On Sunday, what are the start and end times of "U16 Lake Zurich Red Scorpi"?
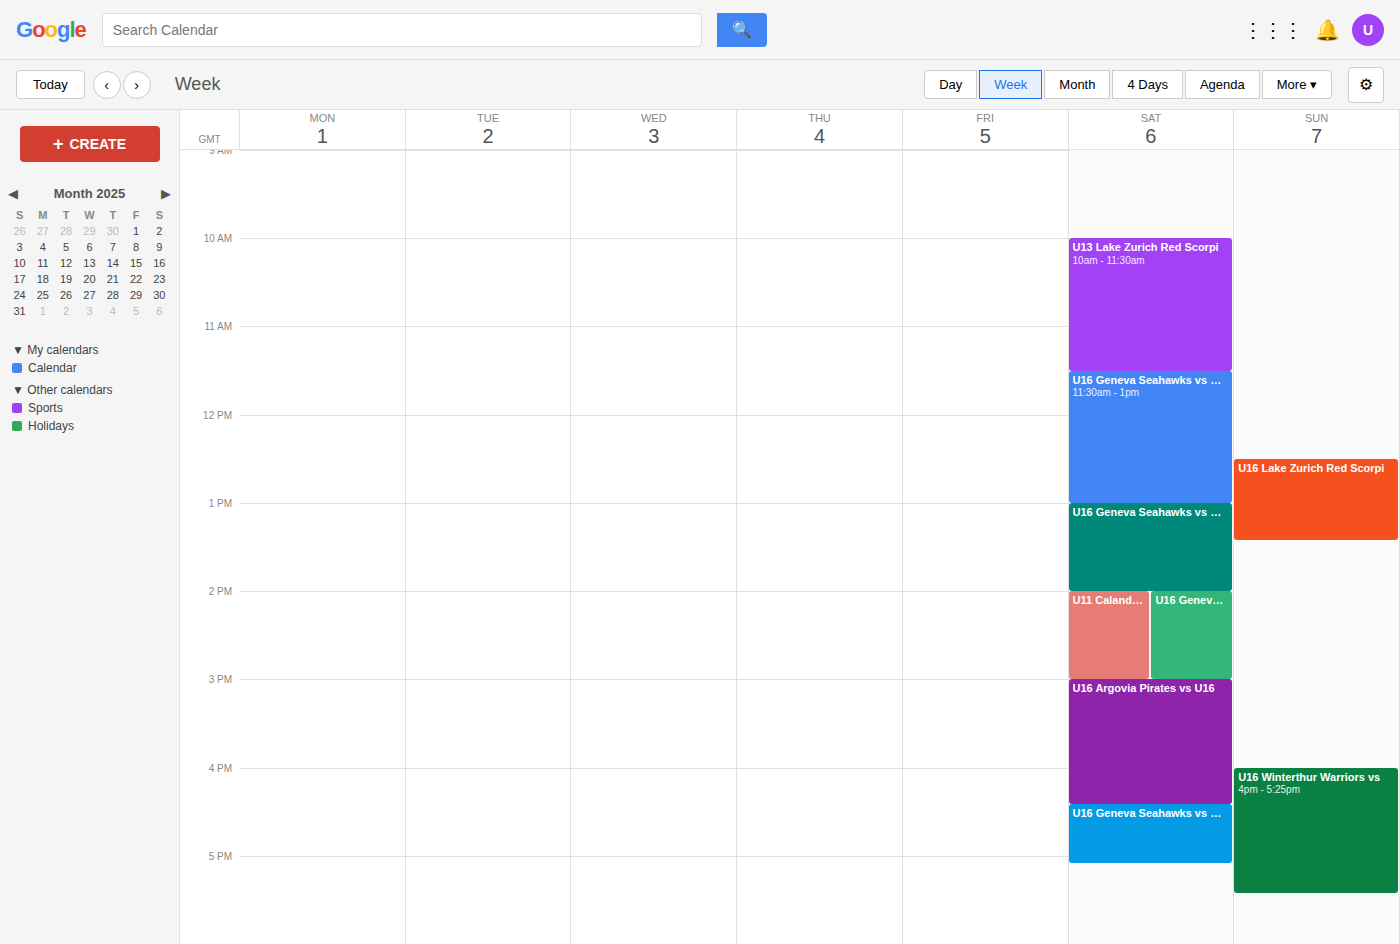
12:30 to 13:25